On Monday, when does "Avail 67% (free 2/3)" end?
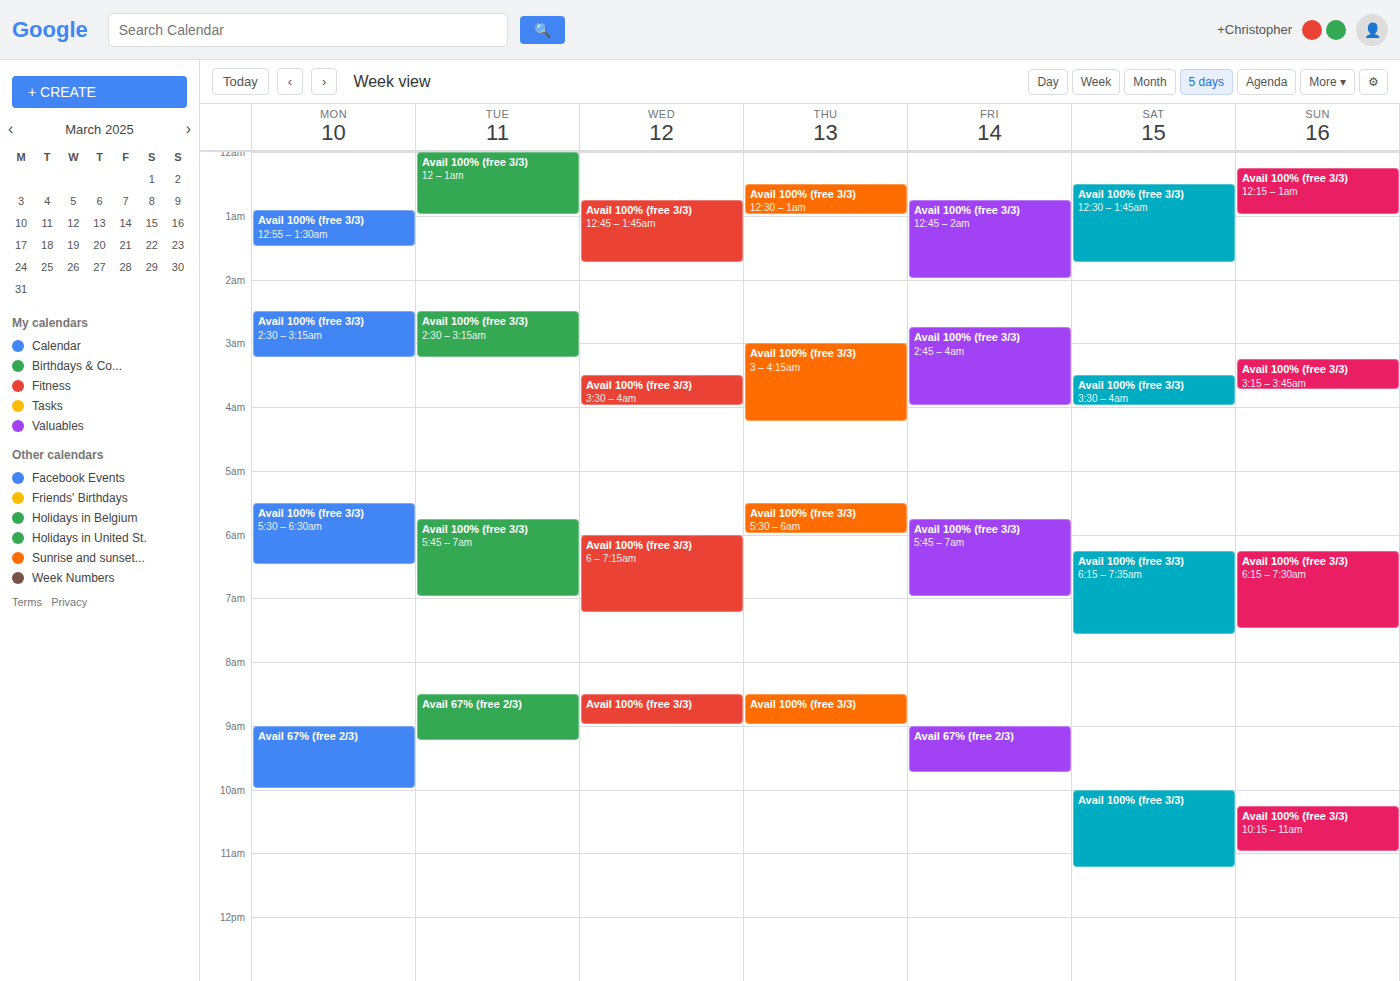
10:00 AM